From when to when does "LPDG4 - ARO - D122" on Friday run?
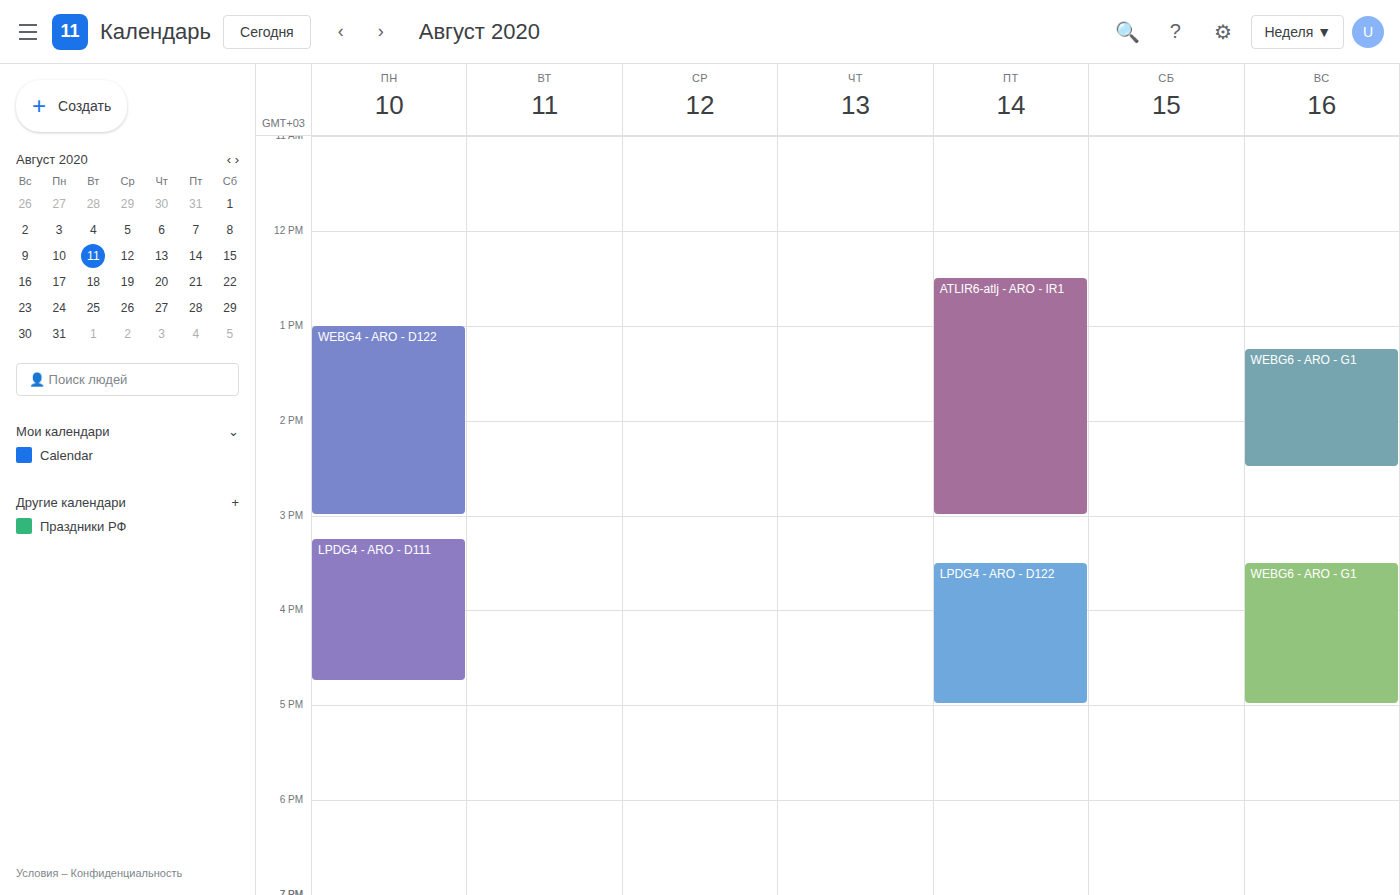
3:30 PM to 5:00 PM